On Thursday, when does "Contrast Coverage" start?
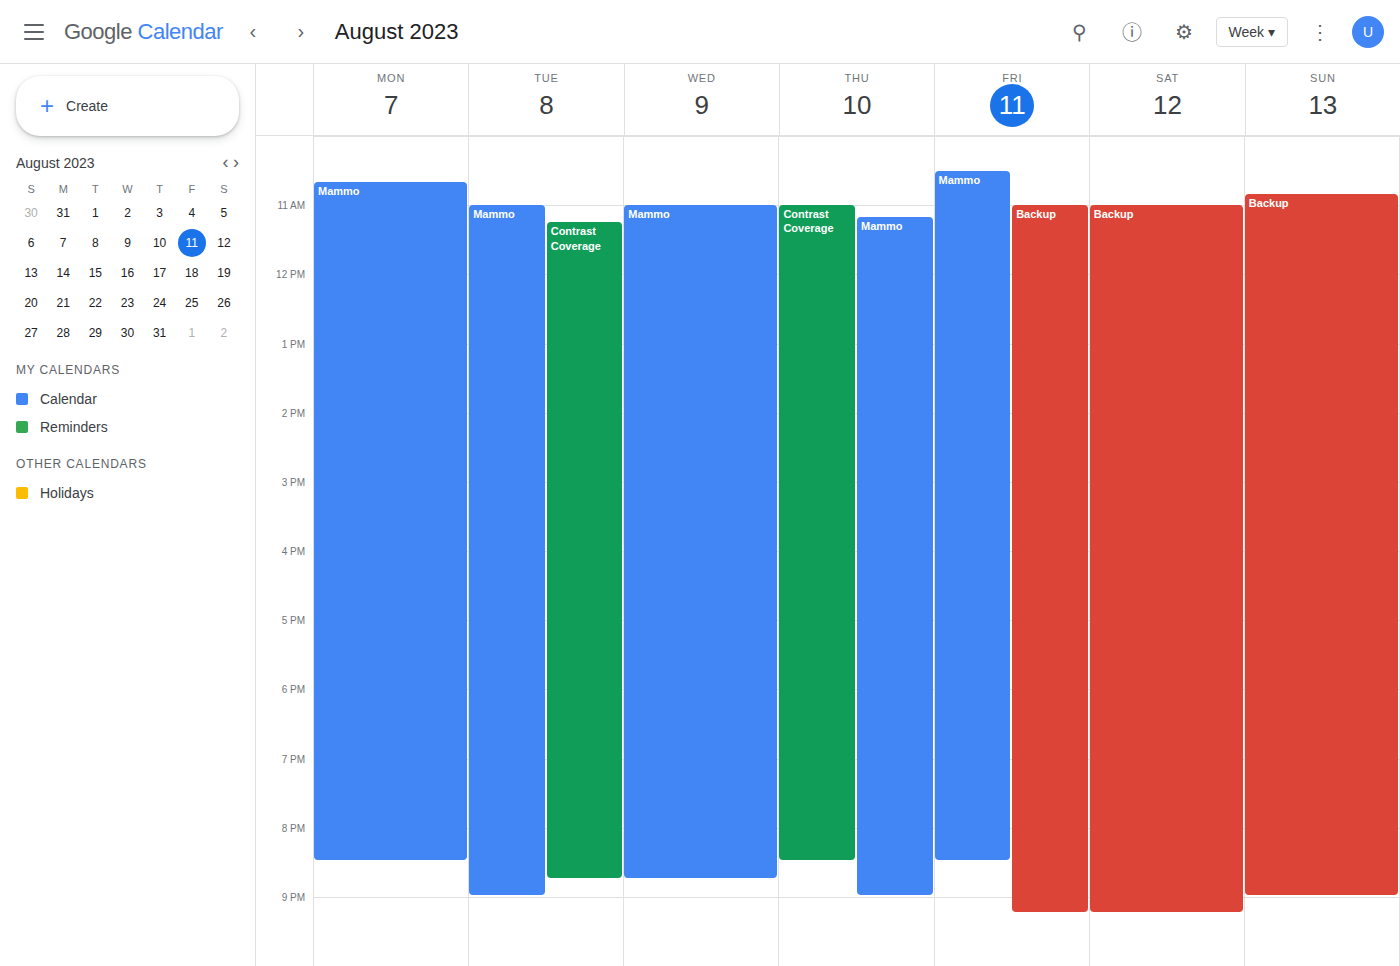
11:00 AM